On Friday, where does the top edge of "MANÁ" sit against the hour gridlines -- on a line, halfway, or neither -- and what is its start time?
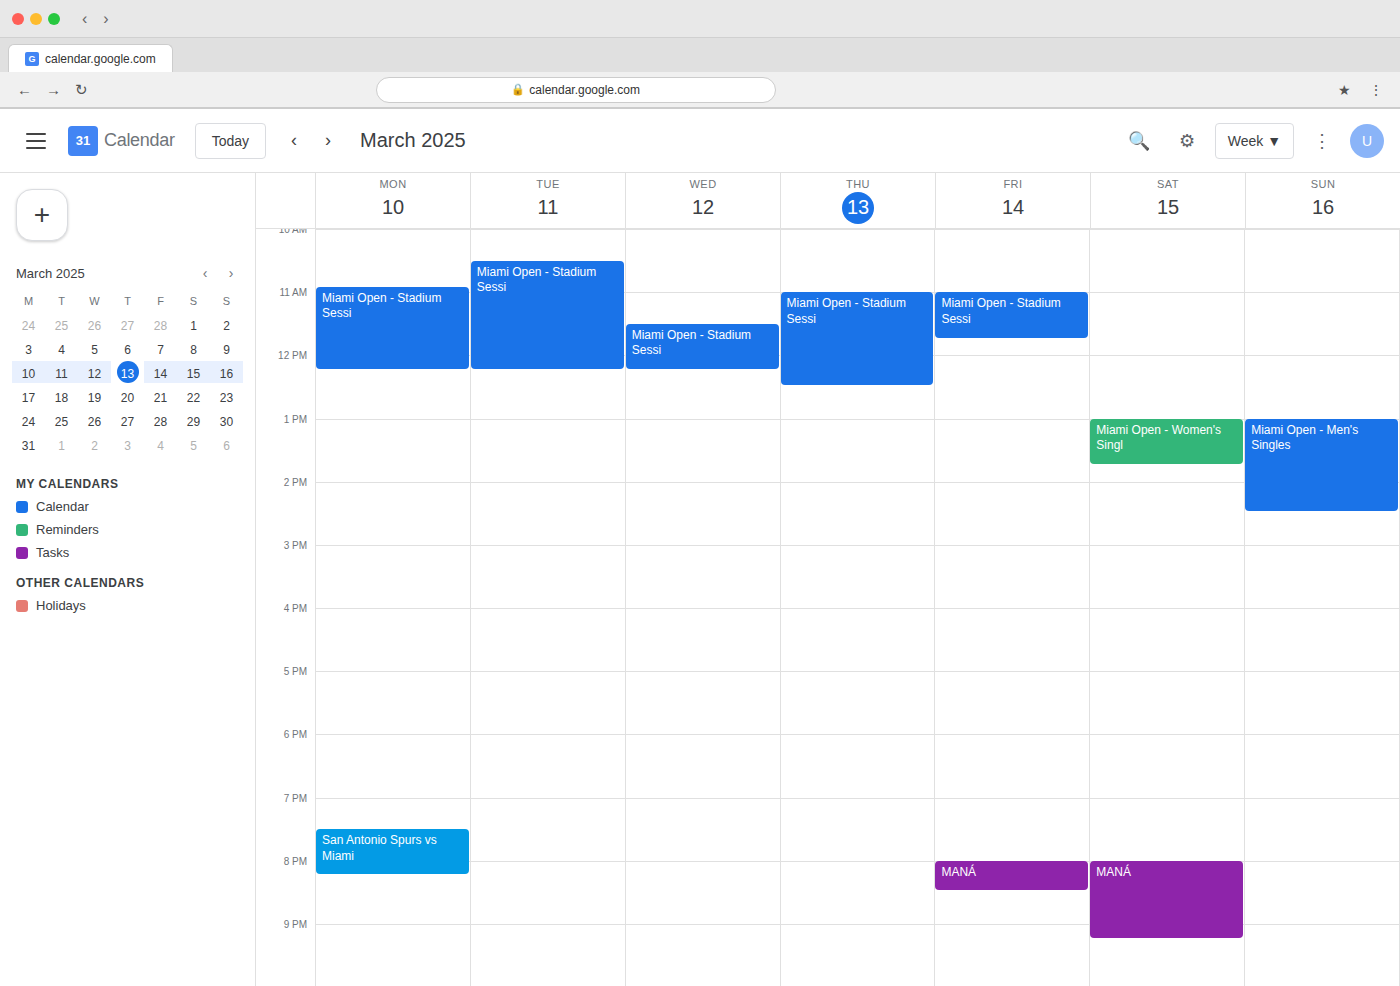
8:00 PM -- exactly on the 8 PM line.